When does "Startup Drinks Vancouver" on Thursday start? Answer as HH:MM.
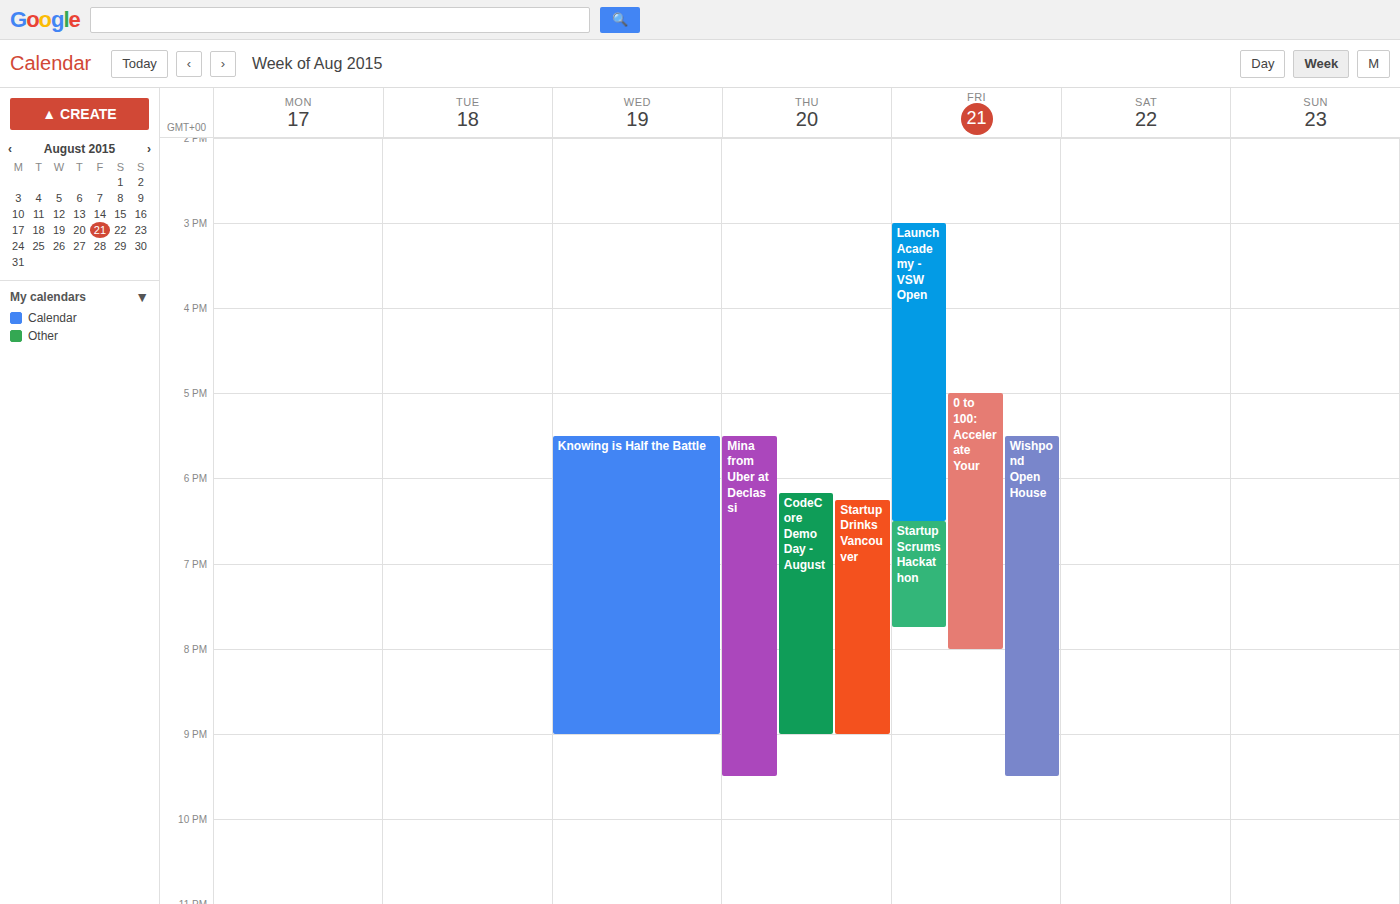
18:15